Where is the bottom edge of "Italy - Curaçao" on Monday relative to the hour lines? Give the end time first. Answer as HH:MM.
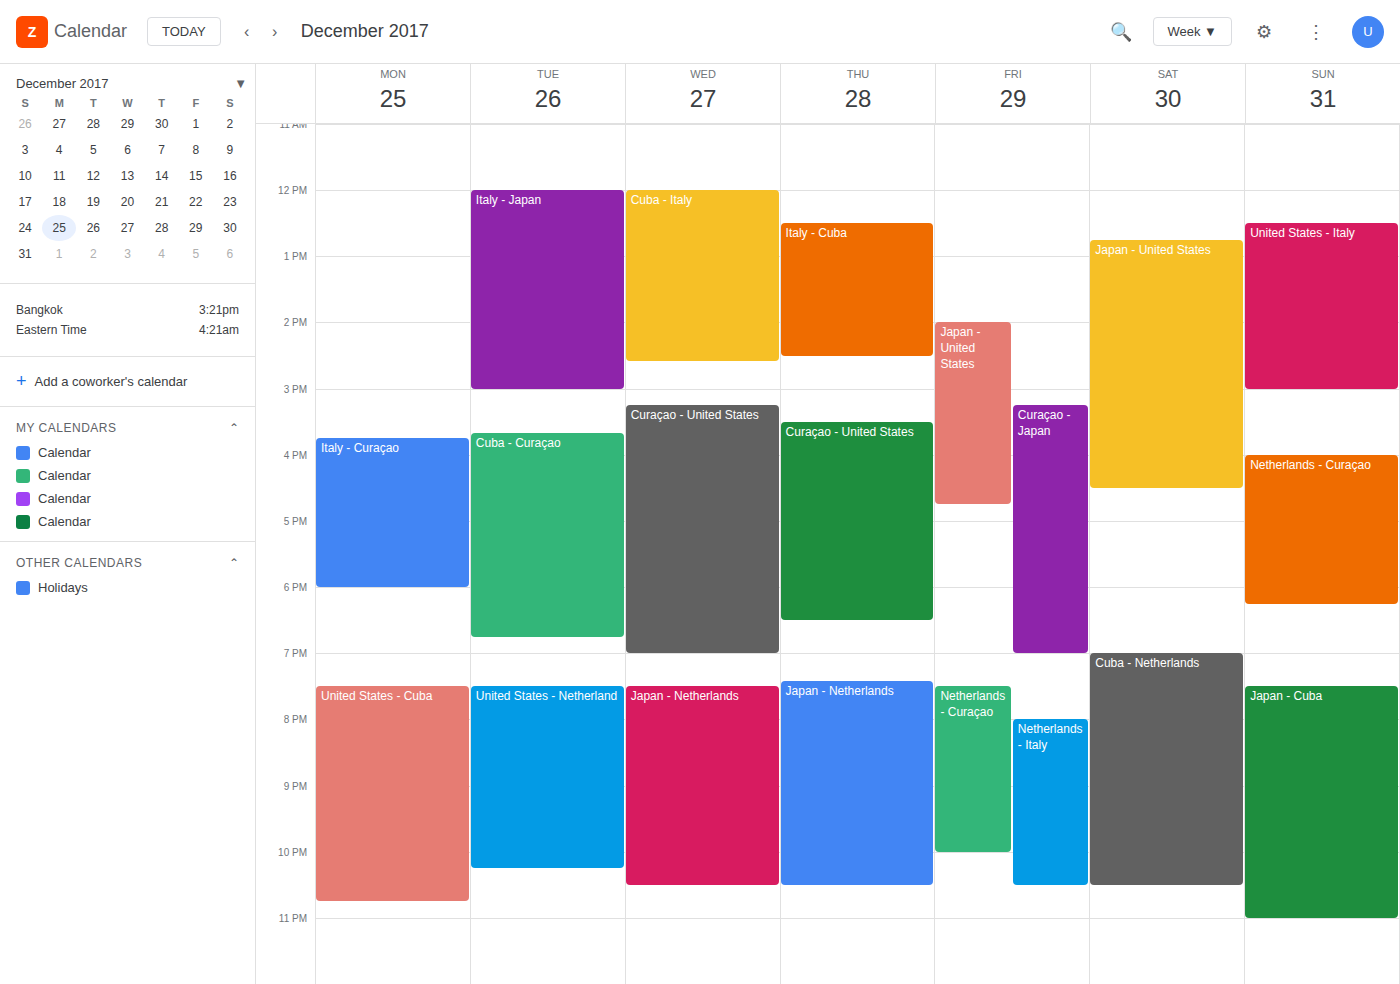
18:00 -- exactly on the 18:00 line.